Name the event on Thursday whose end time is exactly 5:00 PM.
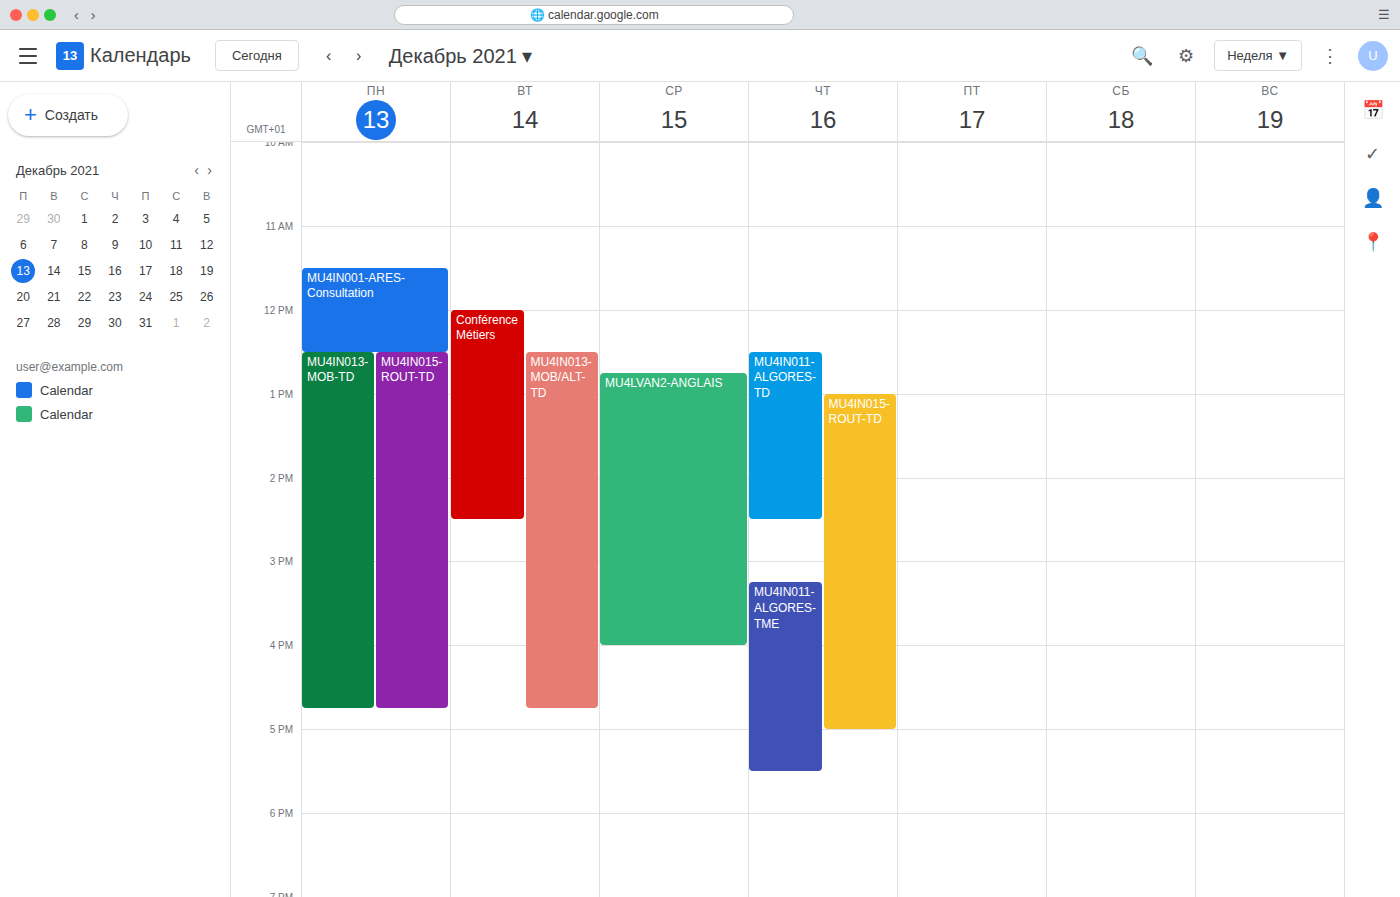
"MU4IN015-ROUT-TD"